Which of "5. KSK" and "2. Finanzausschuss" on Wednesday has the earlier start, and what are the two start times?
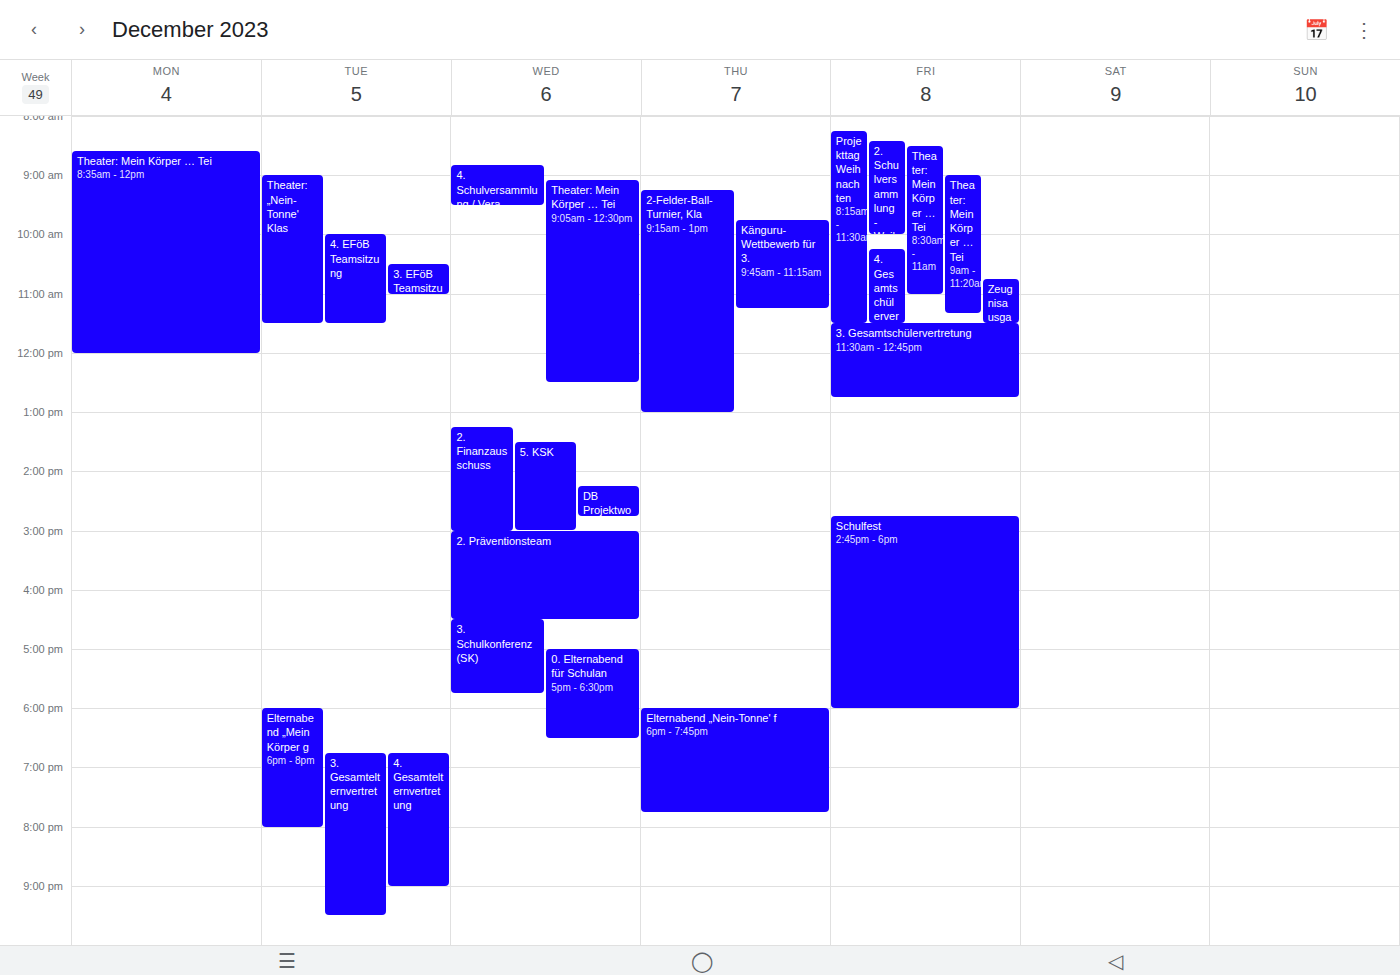
"2. Finanzausschuss" 1:15 PM; "5. KSK" 1:30 PM.